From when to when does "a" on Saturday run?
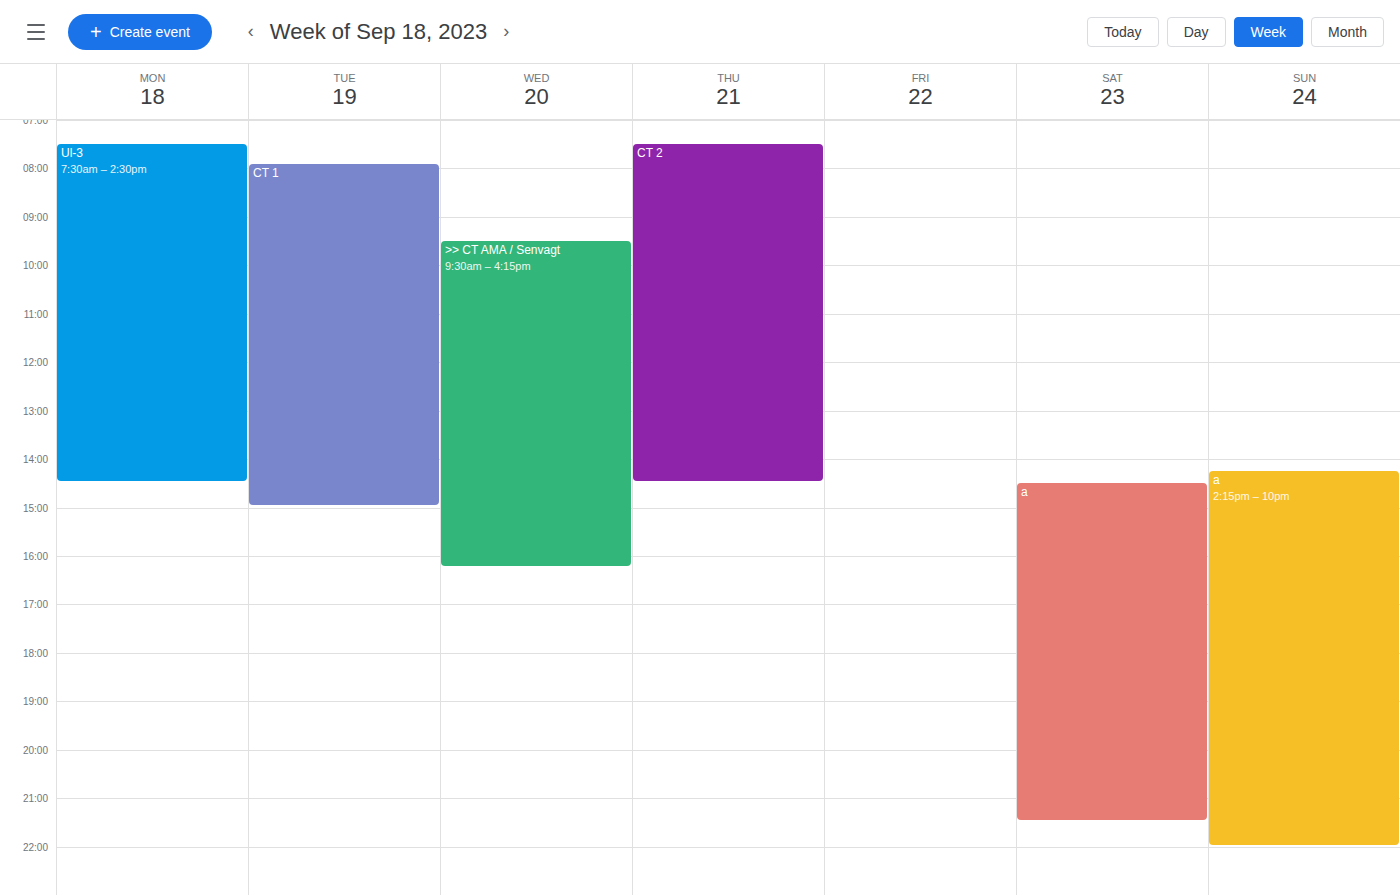
2:30 PM to 9:30 PM